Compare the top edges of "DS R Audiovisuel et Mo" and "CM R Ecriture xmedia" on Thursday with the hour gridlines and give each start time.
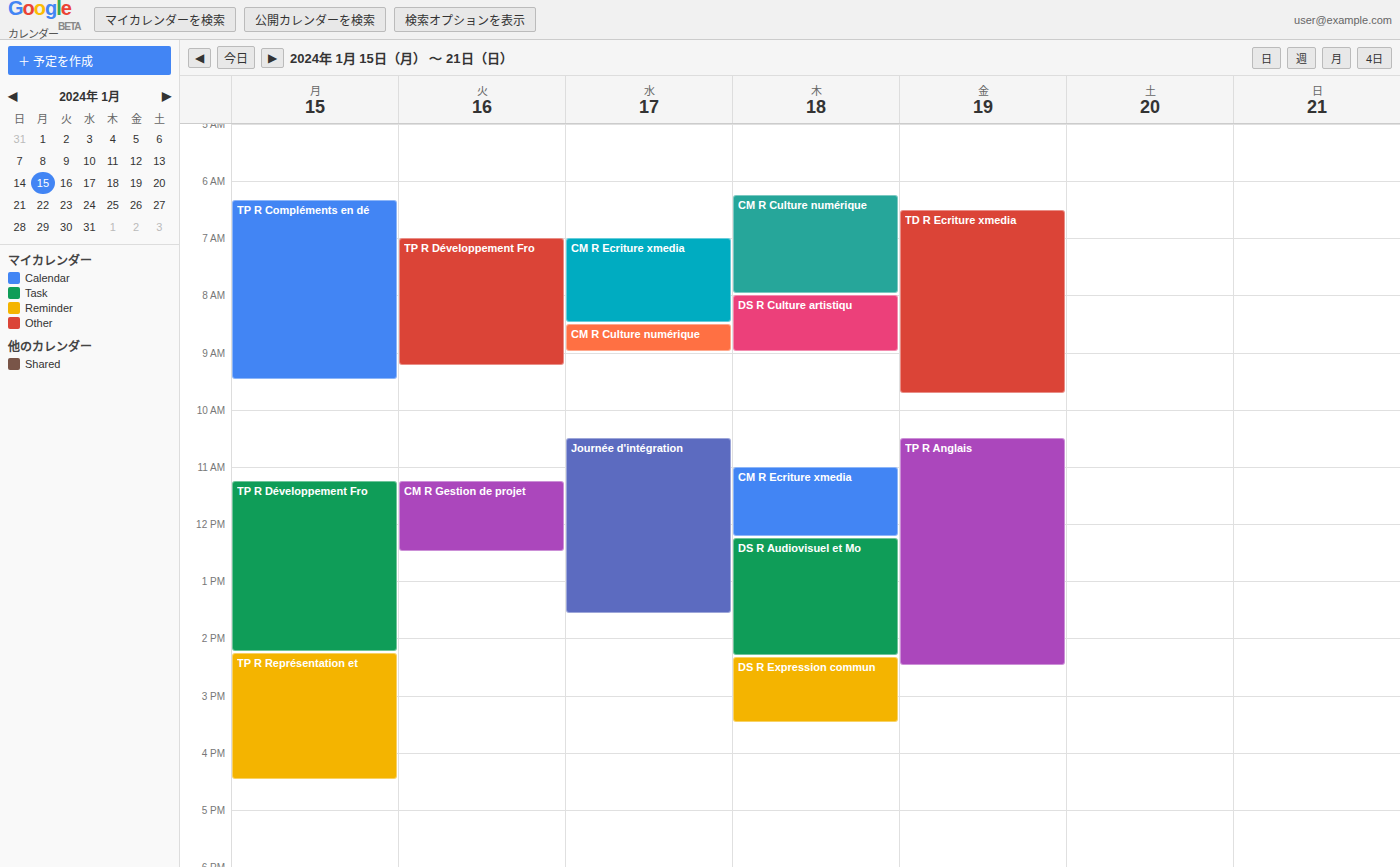
"DS R Audiovisuel et Mo": 12:15 PM, neither: a quarter of the way from the 12 PM line to the 1 PM line. "CM R Ecriture xmedia": 11:00 AM, exactly on the 11 AM line.